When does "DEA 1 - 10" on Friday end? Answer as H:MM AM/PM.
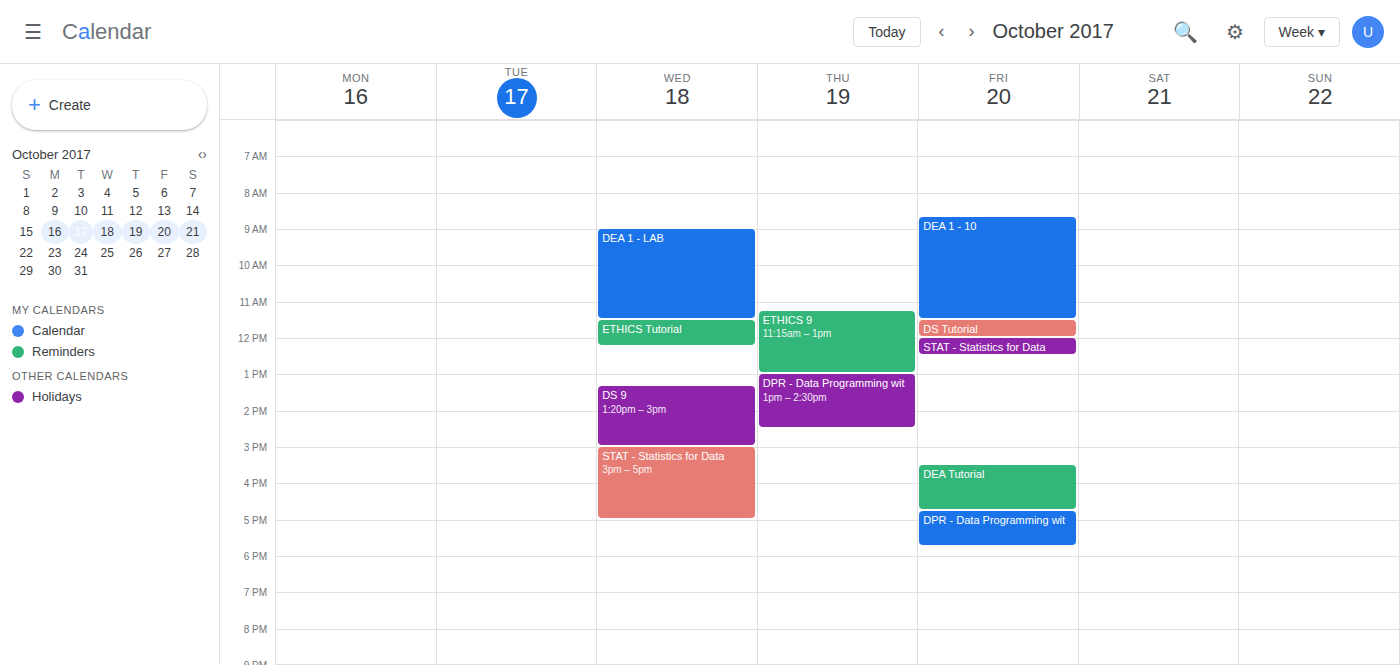
11:30 AM